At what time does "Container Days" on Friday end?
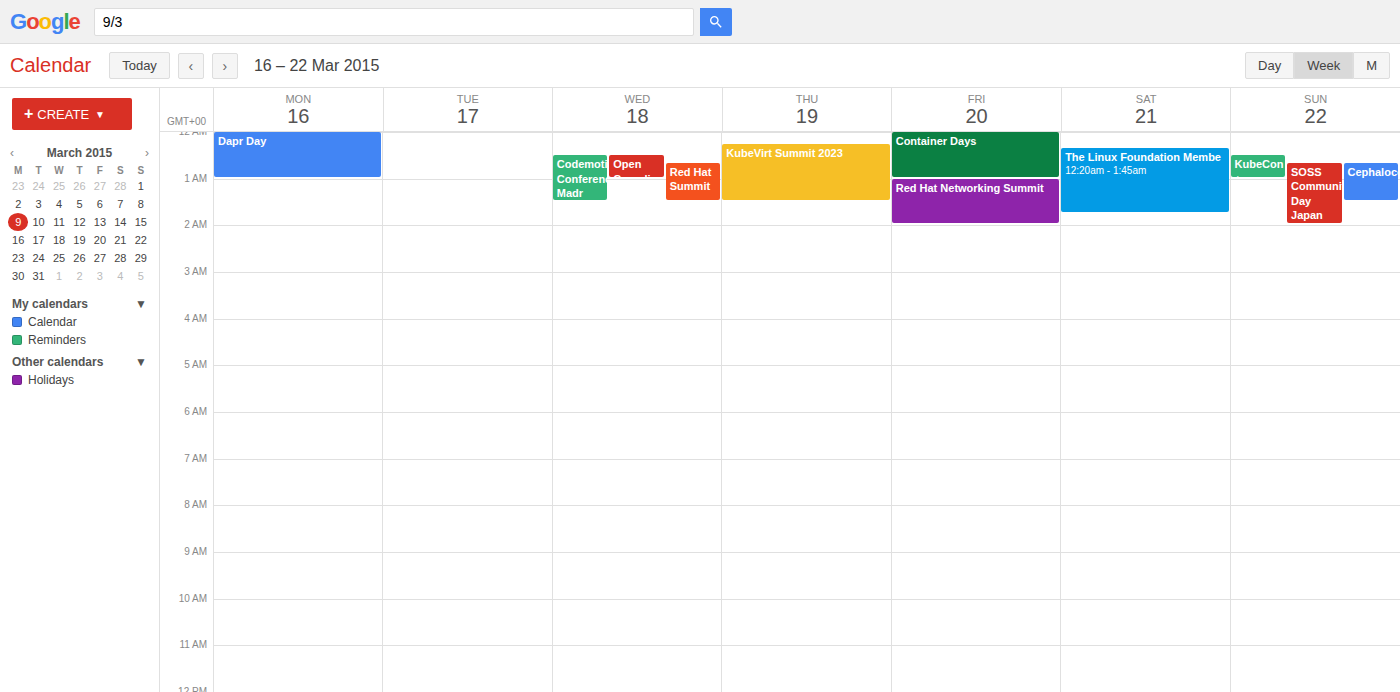
1:00 AM